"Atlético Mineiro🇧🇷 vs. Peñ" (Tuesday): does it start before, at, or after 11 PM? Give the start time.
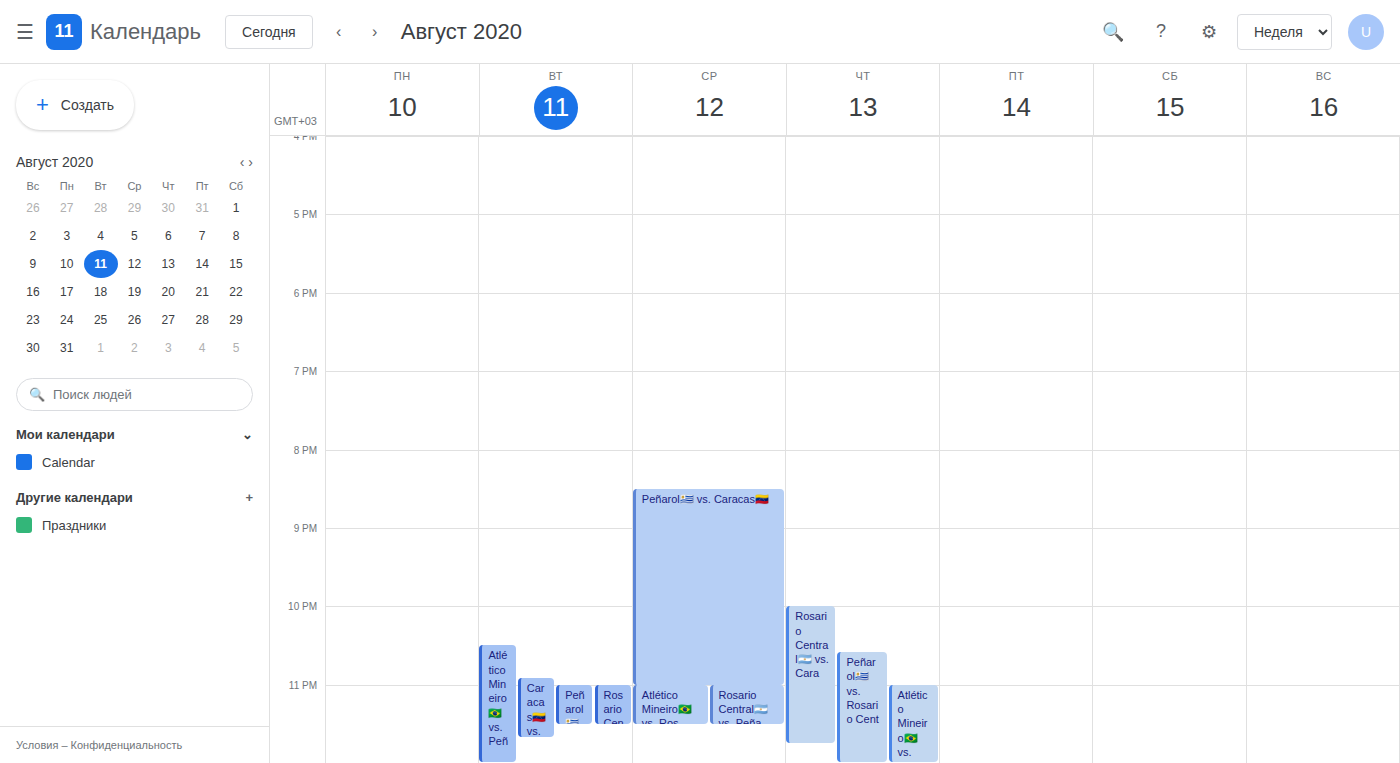
10:30 PM -- before 11 PM, 30 minutes above the 11 PM line.